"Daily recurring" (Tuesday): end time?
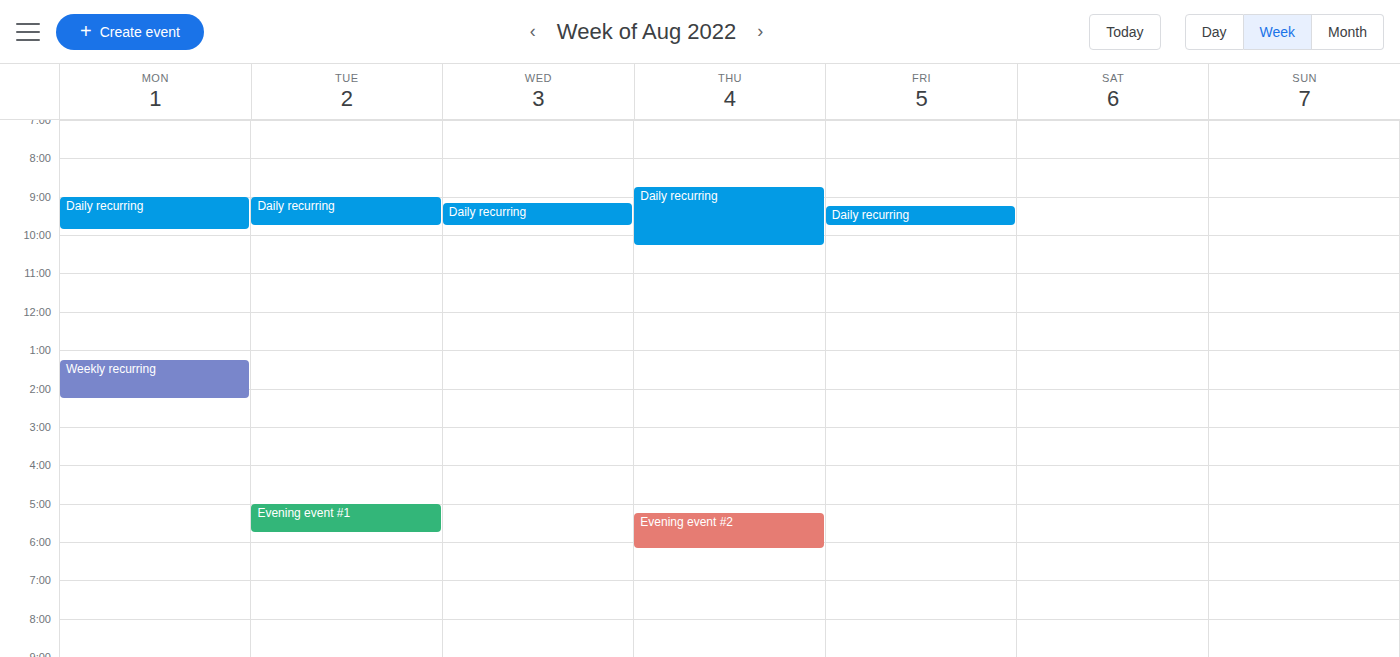
9:45 AM